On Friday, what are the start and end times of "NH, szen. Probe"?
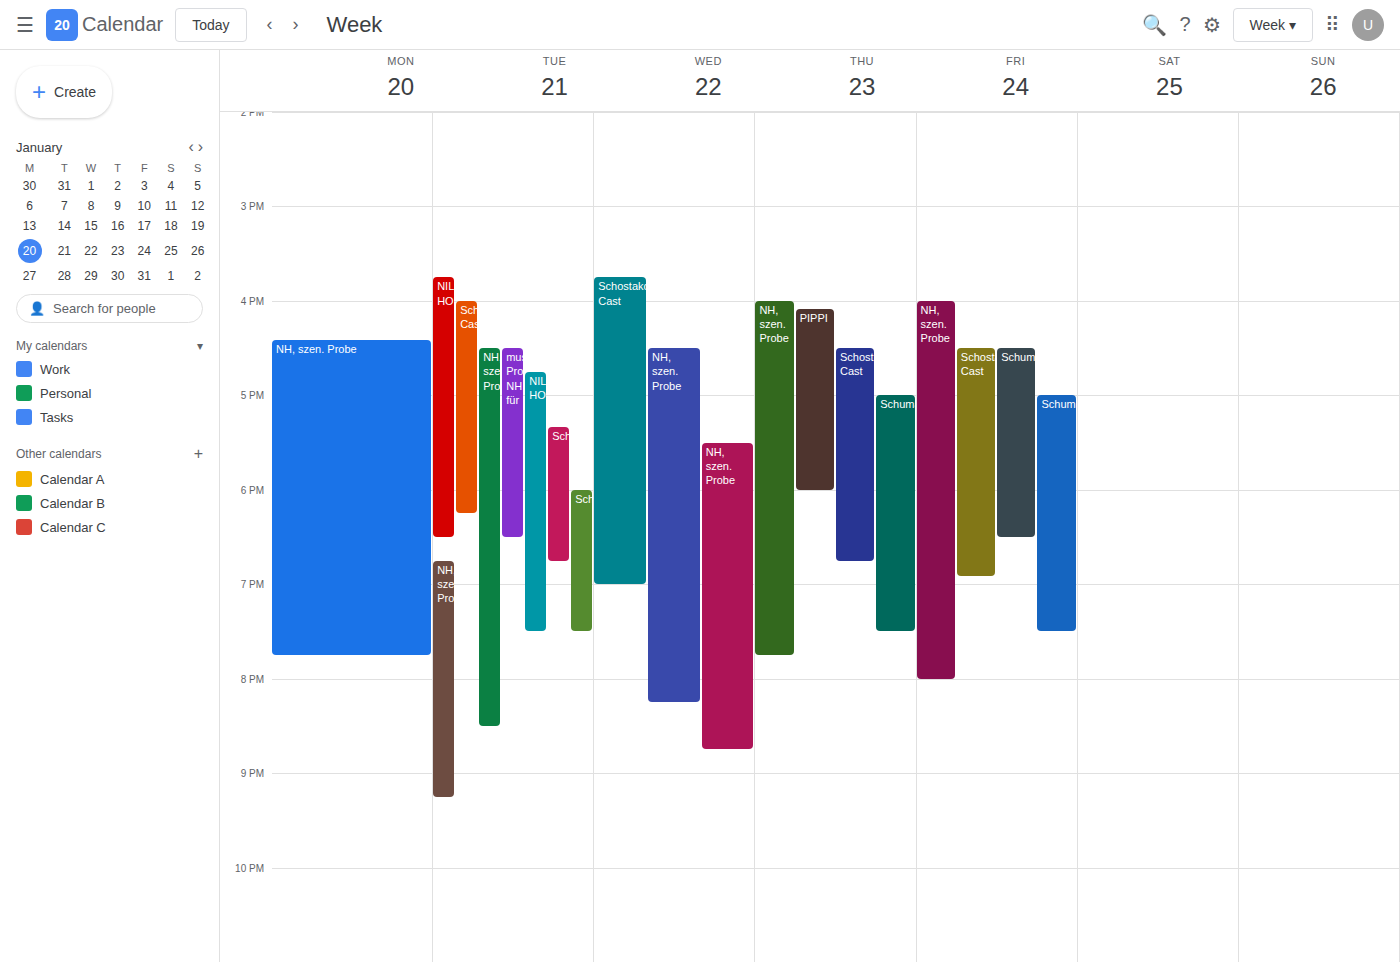
4:00 PM to 8:00 PM